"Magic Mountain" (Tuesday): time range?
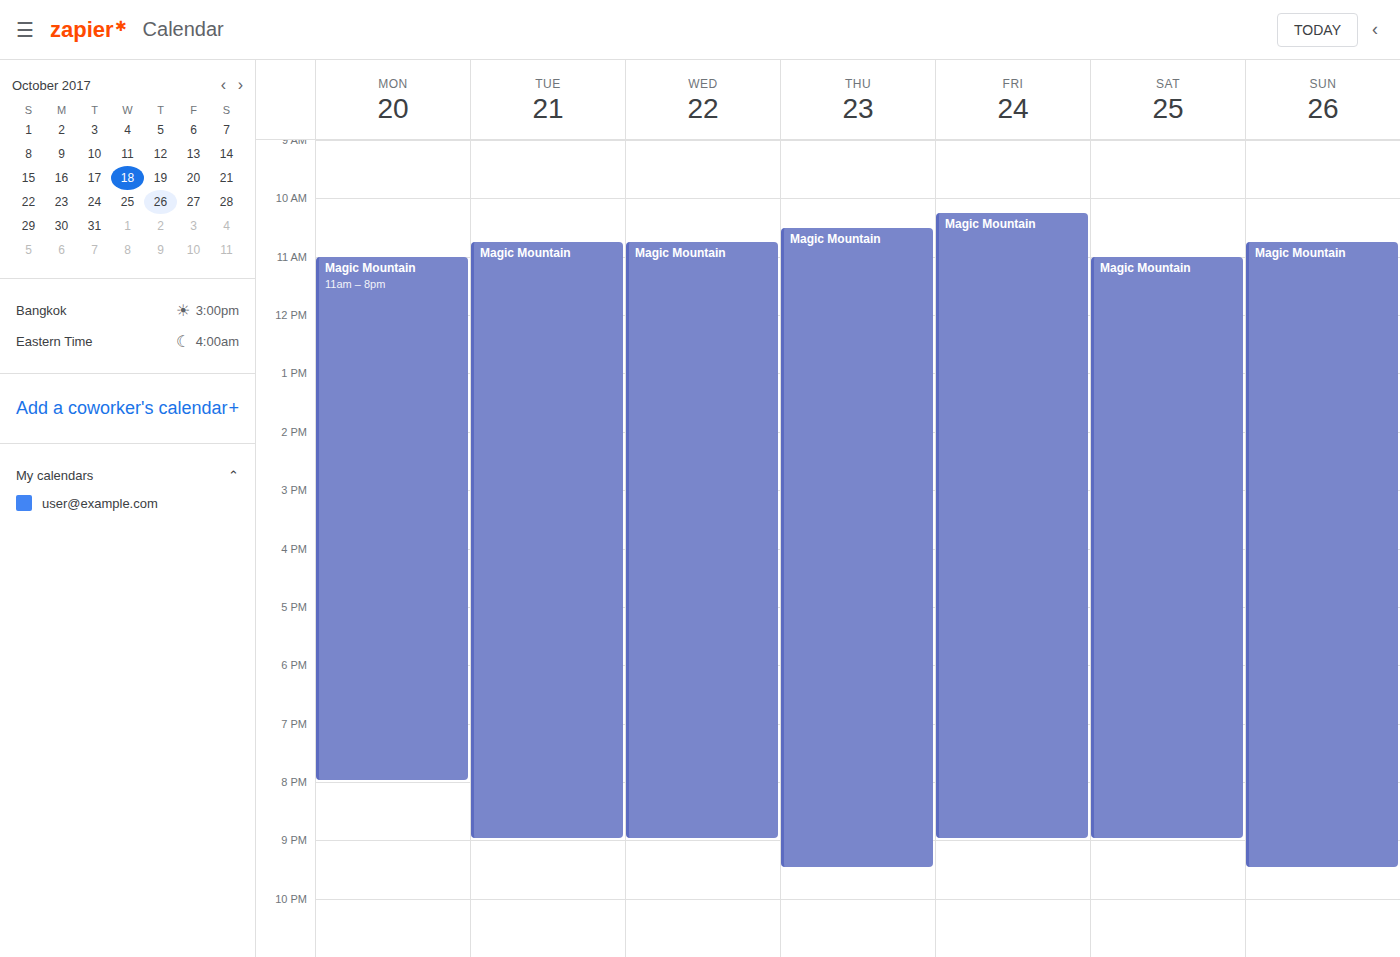
10:45 AM to 9:00 PM